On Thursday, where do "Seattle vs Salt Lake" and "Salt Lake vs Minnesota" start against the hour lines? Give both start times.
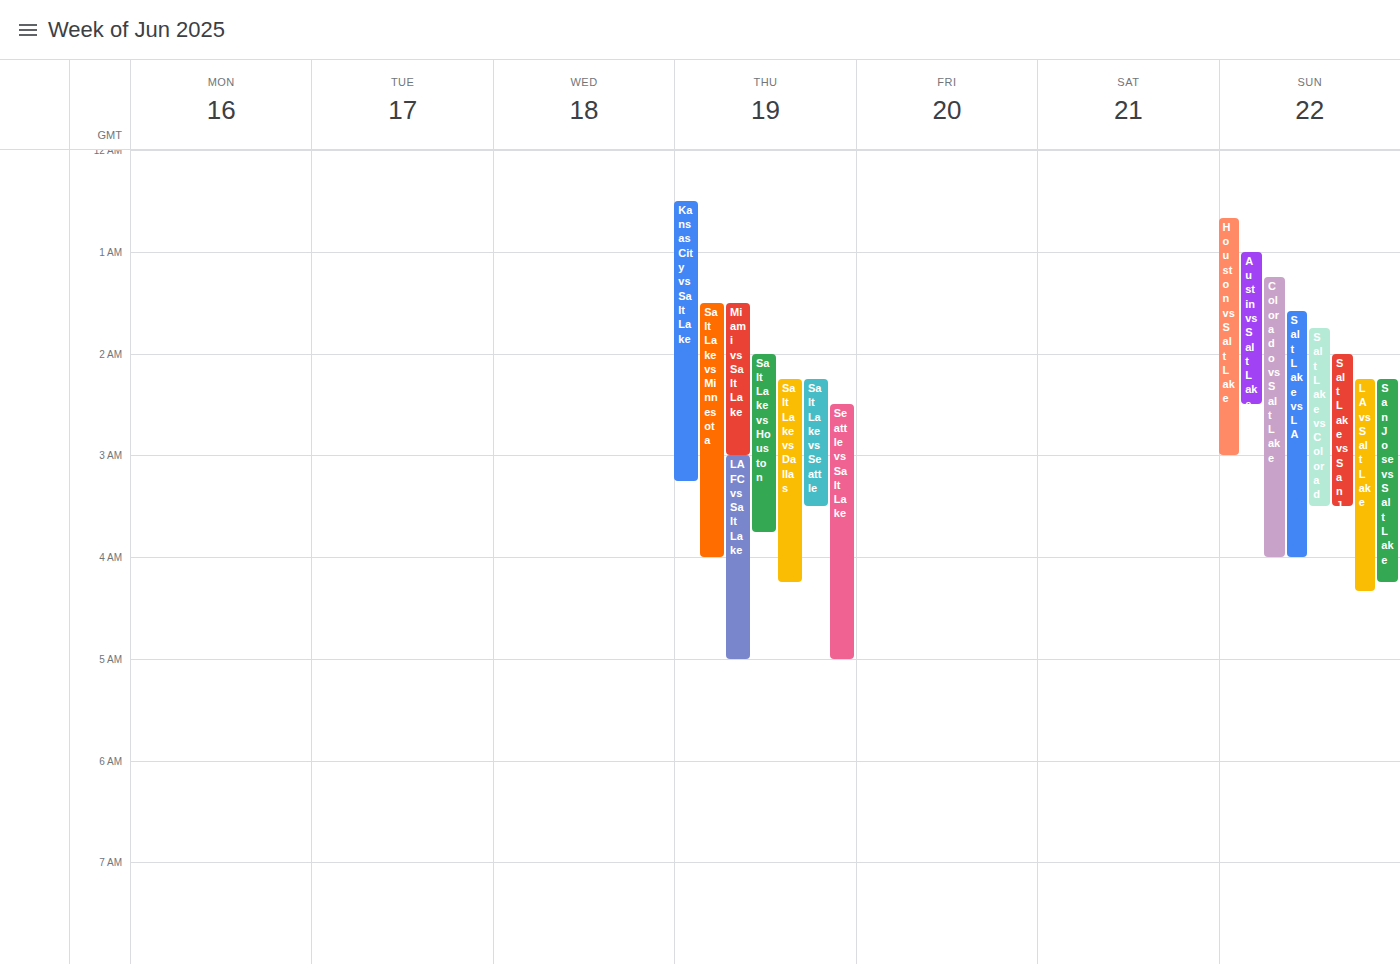
"Seattle vs Salt Lake": 02:30, halfway between the 02:00 and 03:00 lines. "Salt Lake vs Minnesota": 01:30, halfway between the 01:00 and 02:00 lines.